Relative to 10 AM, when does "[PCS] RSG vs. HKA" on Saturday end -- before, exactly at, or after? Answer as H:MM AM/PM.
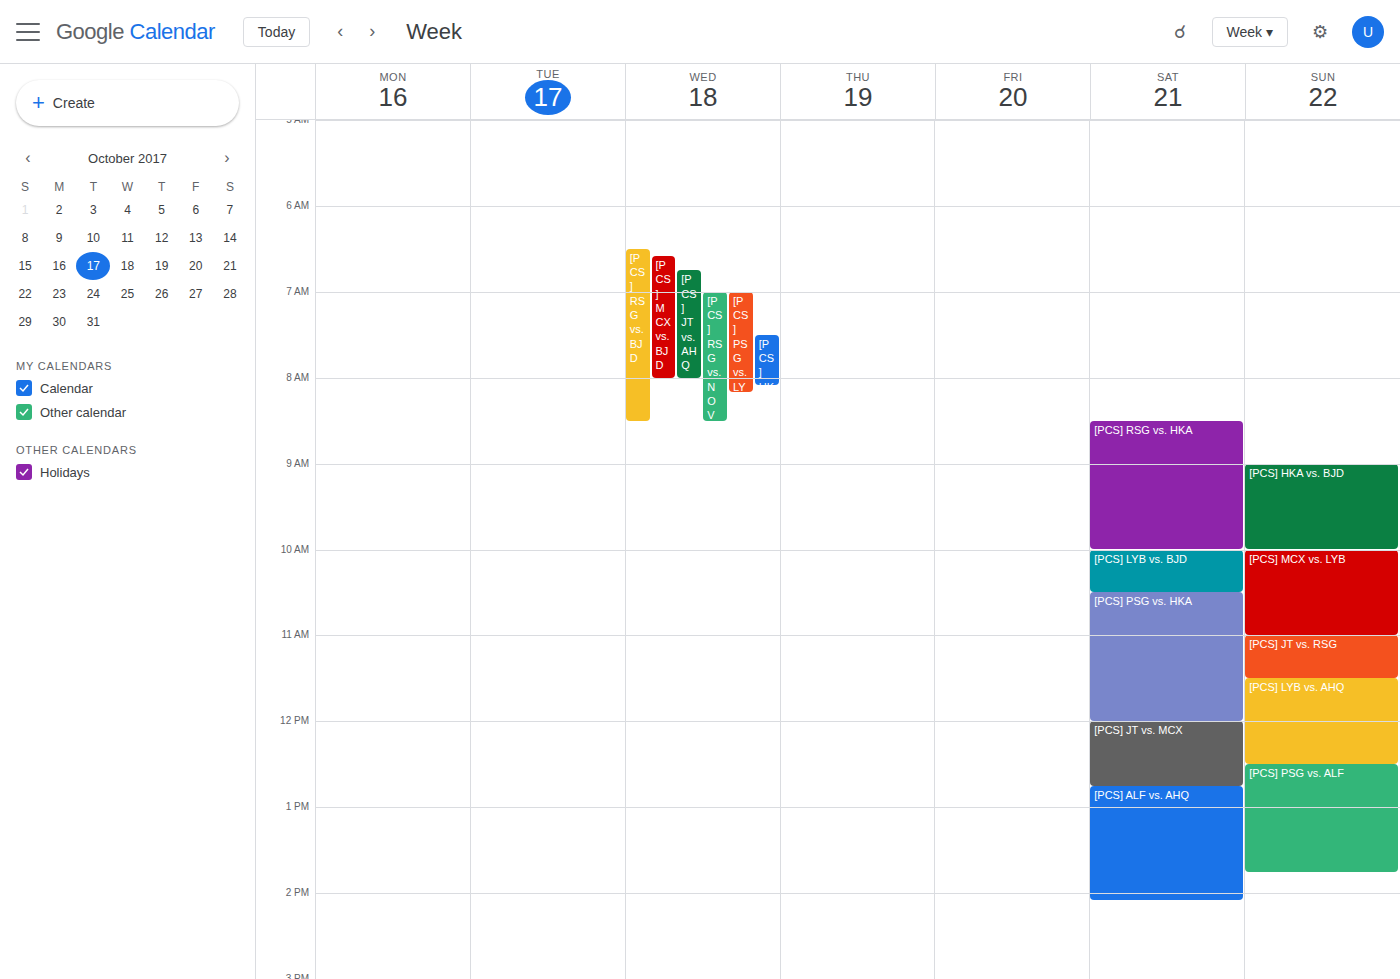
10:00 AM -- exactly at 10 AM, on the 10 AM line.